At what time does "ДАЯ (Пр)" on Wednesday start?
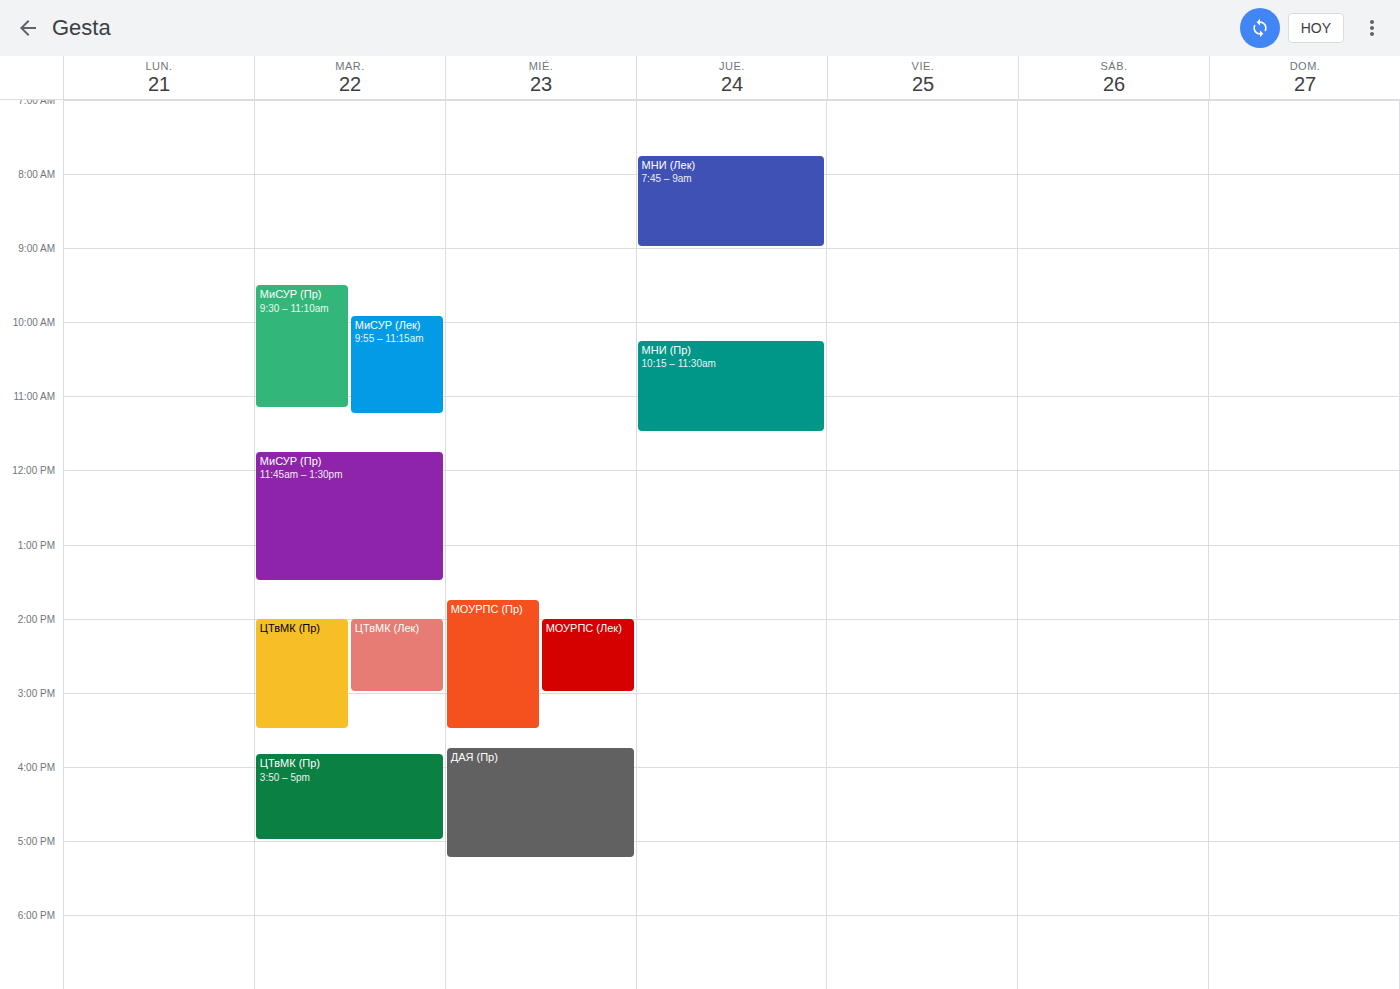
15:45